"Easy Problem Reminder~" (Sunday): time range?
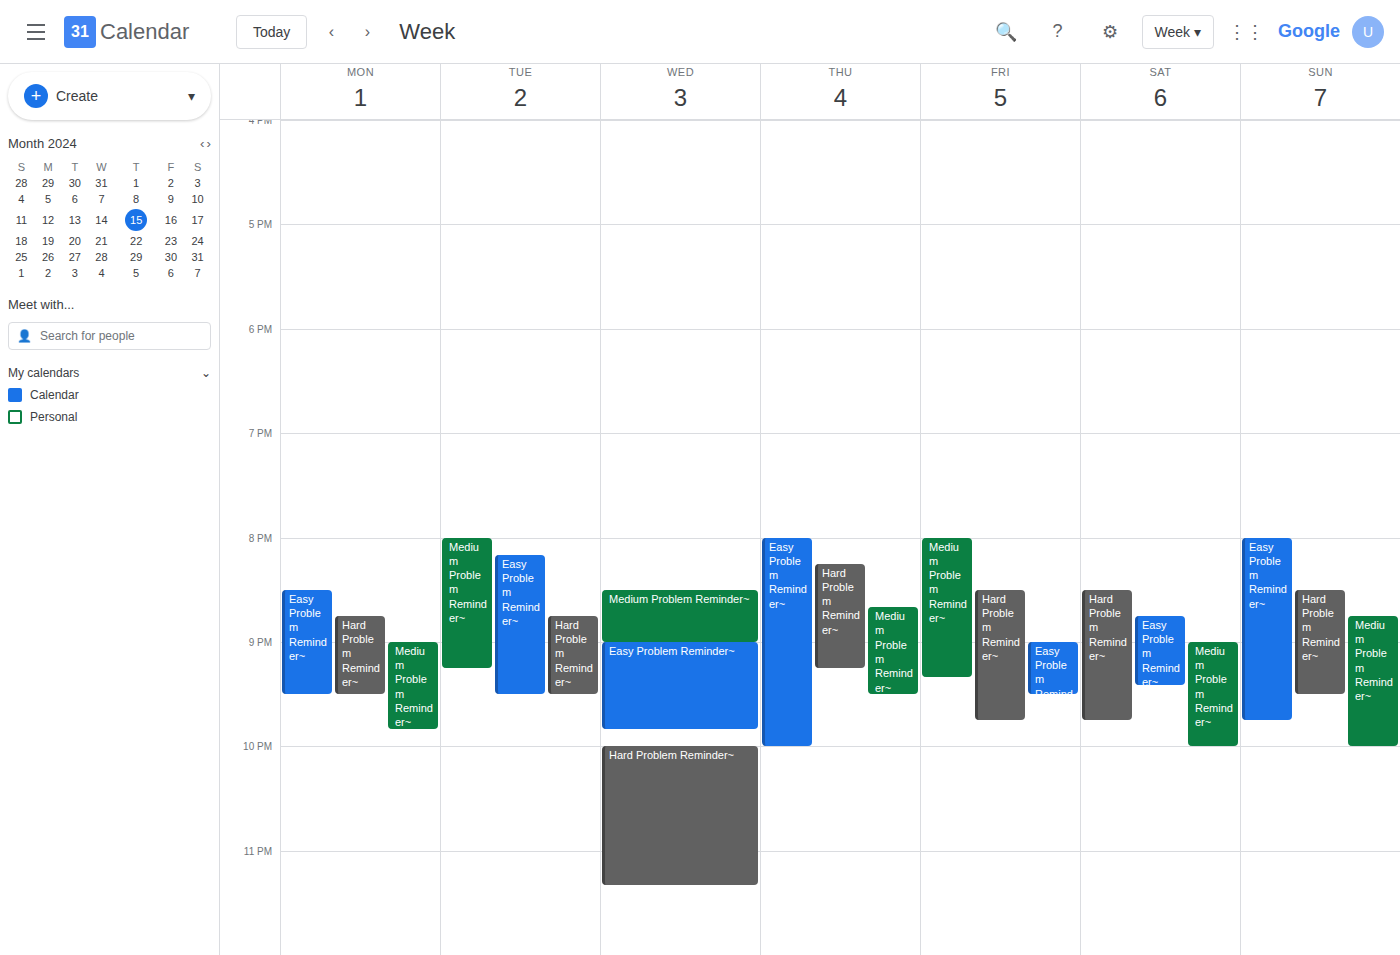
8:00 PM to 9:45 PM